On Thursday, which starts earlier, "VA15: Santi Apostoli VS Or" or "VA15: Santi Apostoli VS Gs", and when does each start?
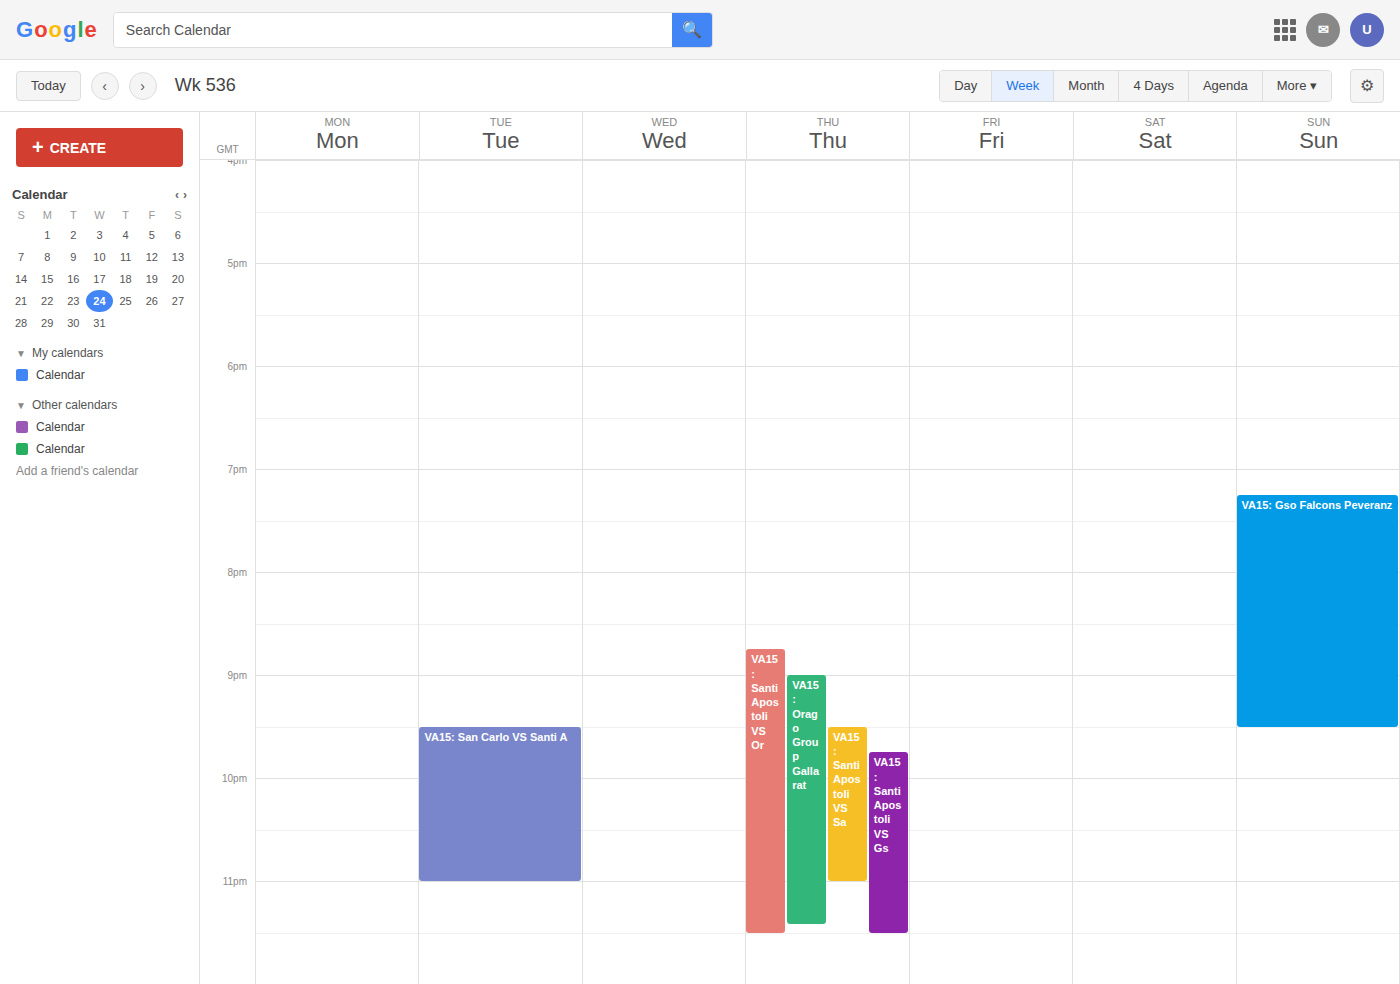
"VA15: Santi Apostoli VS Or" 8:45 PM; "VA15: Santi Apostoli VS Gs" 9:45 PM.